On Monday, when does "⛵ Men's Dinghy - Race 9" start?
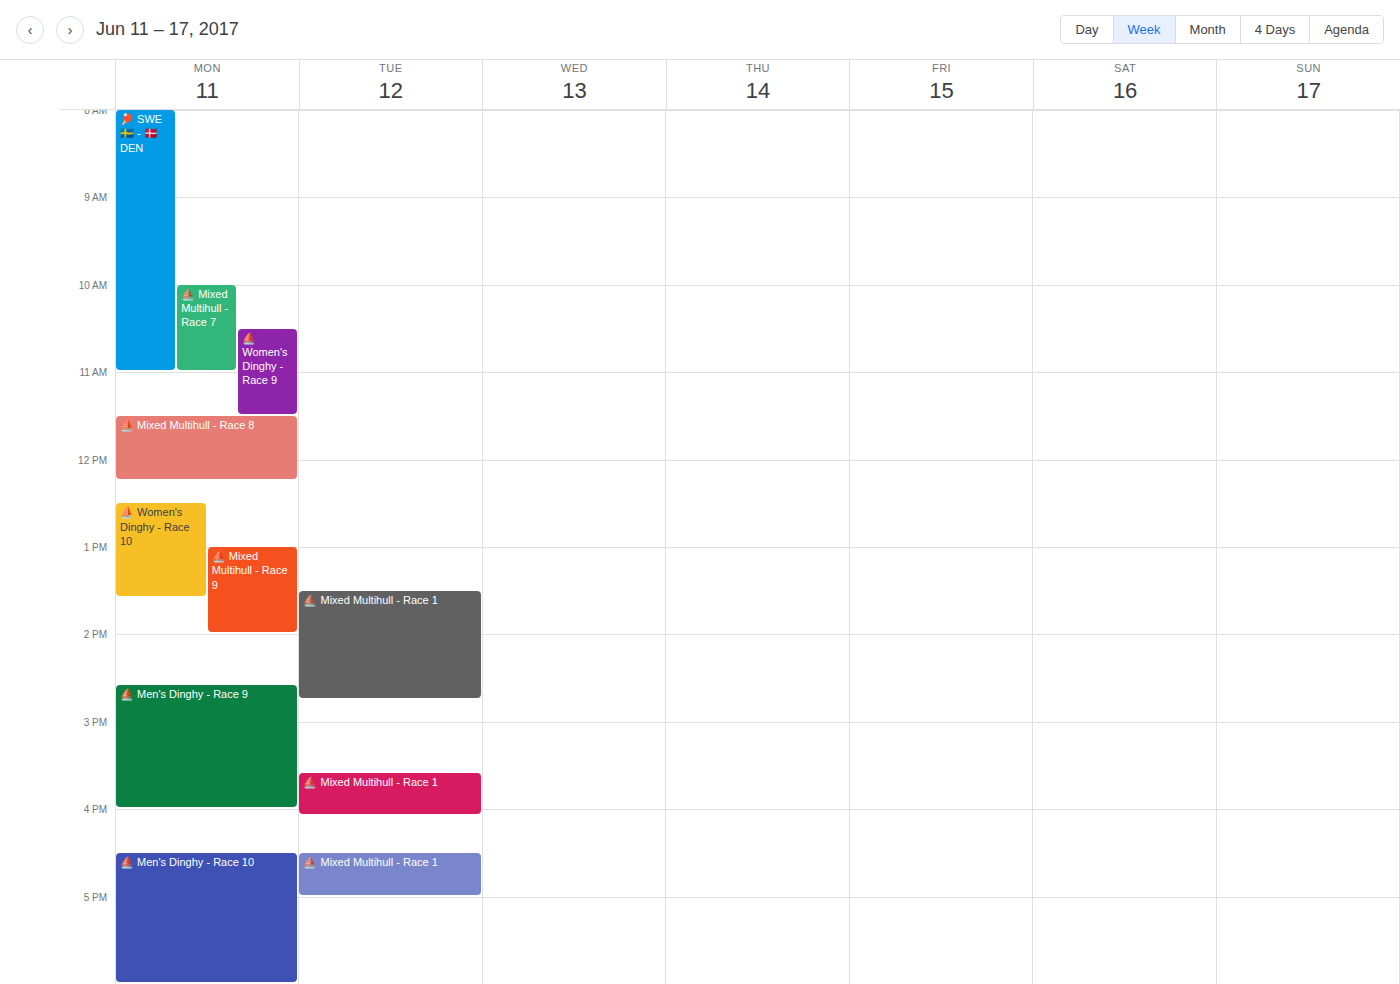
2:35 PM